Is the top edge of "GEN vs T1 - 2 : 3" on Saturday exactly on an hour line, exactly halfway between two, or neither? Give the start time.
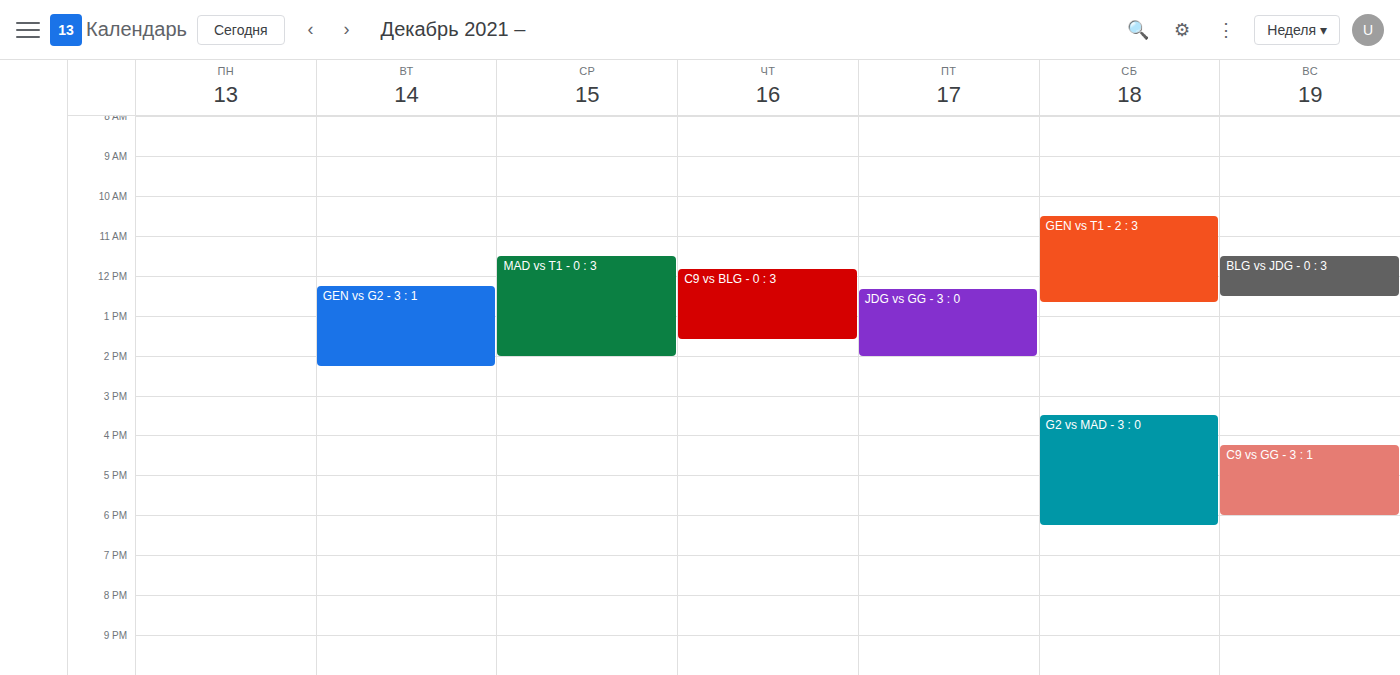
10:30 AM -- halfway between the 10 AM and 11 AM lines.